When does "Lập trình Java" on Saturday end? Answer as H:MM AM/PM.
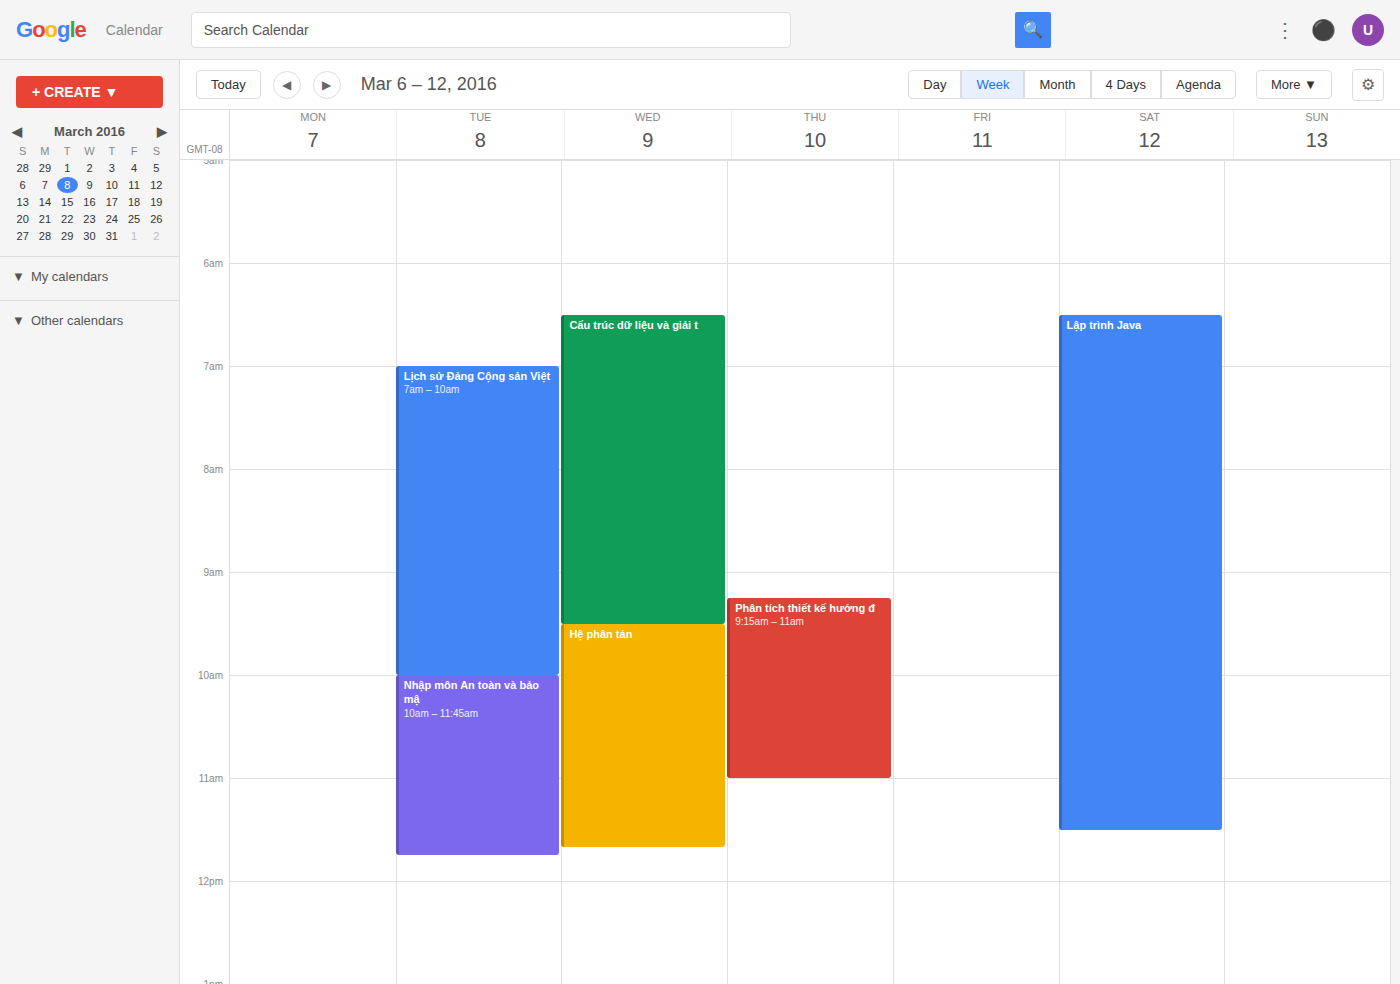
11:30 AM